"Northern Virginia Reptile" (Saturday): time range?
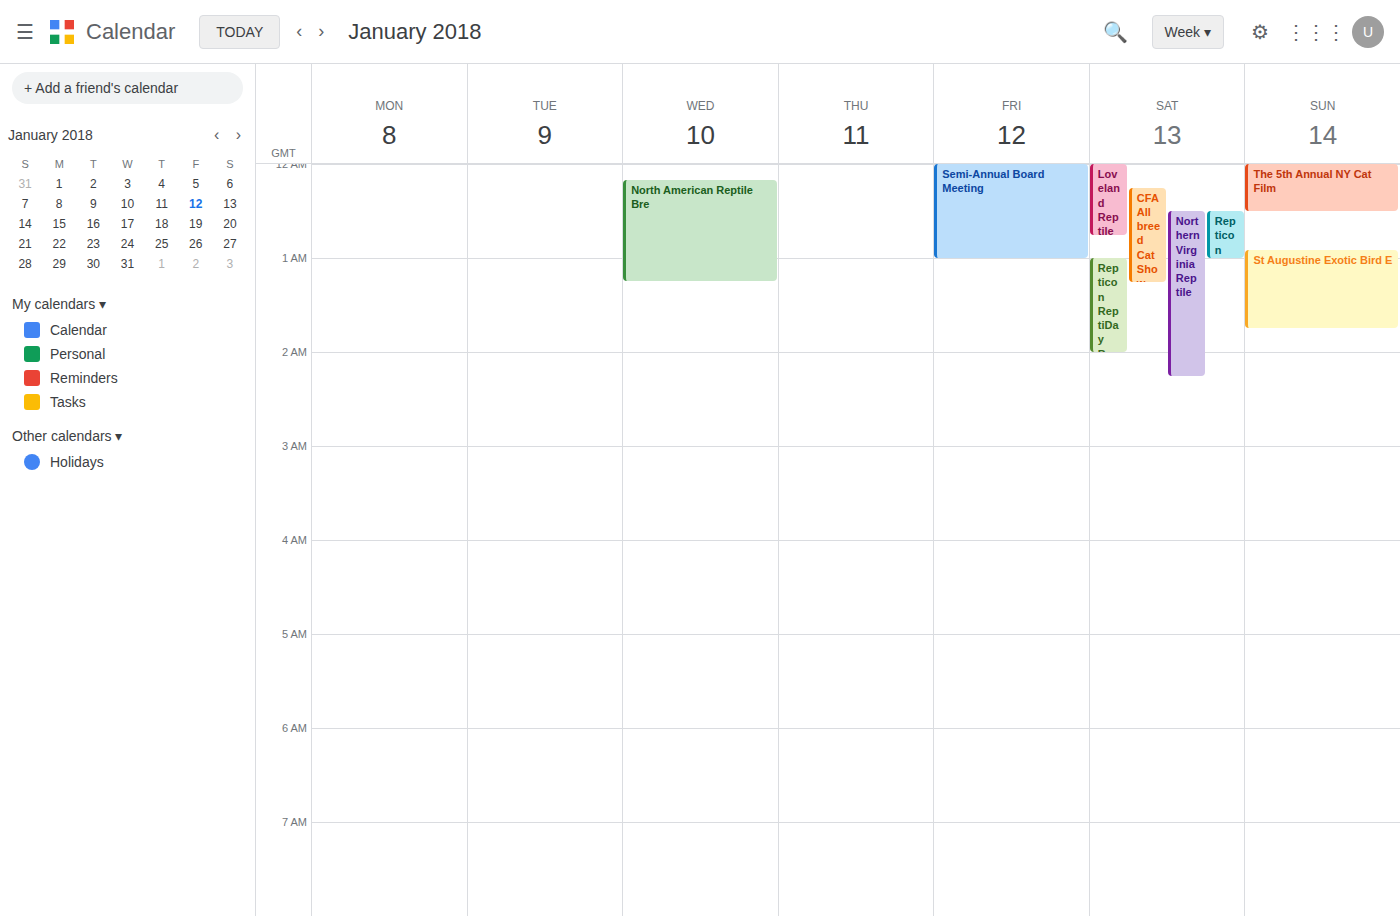
12:30 AM to 2:15 AM